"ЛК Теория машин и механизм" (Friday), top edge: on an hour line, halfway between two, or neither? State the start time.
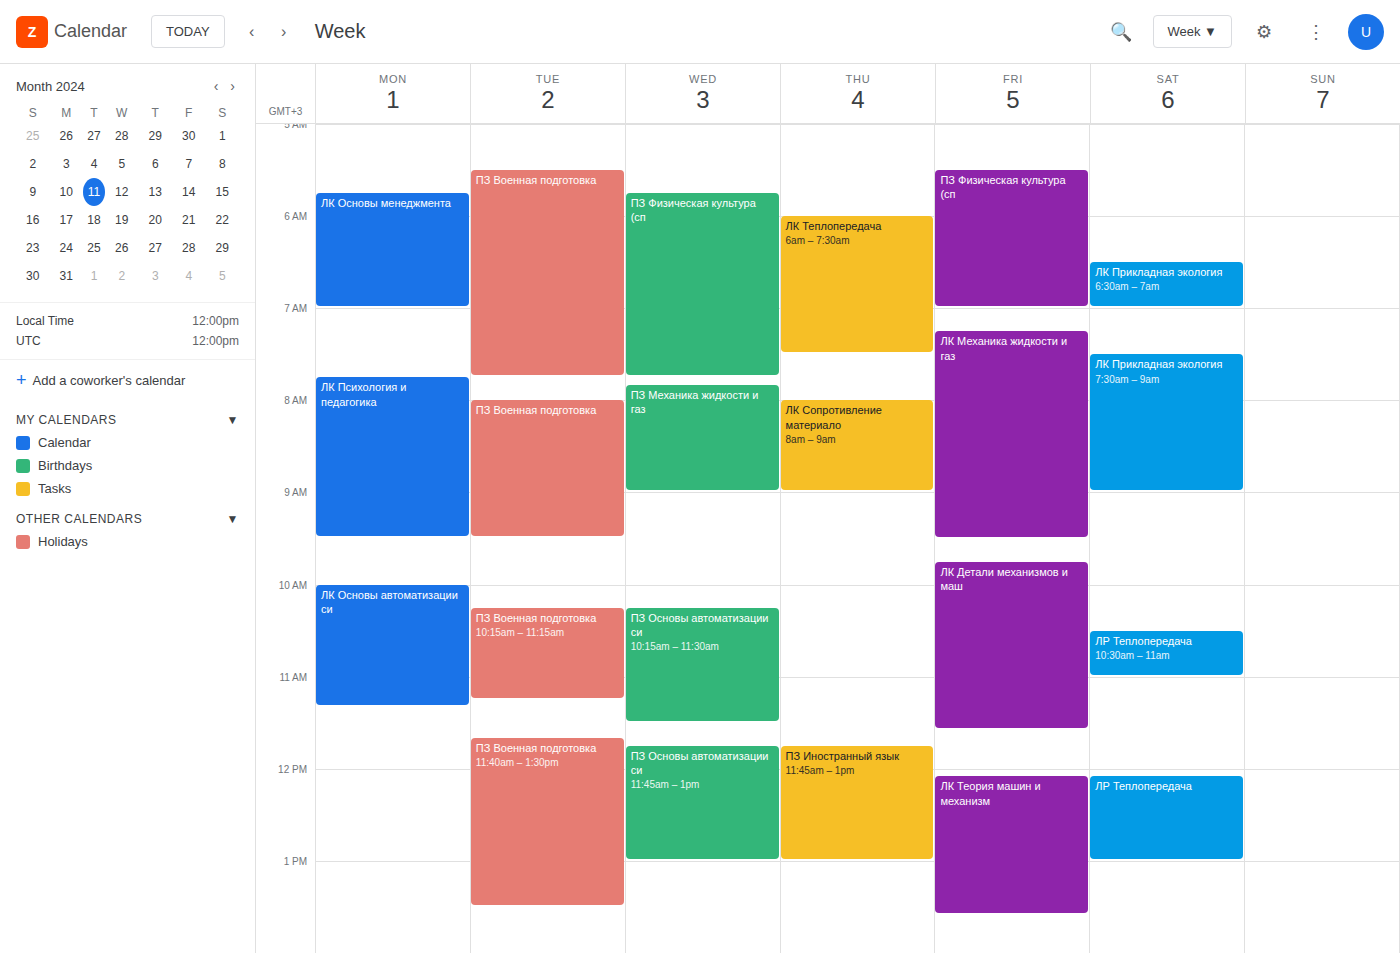
12:05 PM -- neither: 5 minutes below the 12 PM line and 55 minutes above the 1 PM line.